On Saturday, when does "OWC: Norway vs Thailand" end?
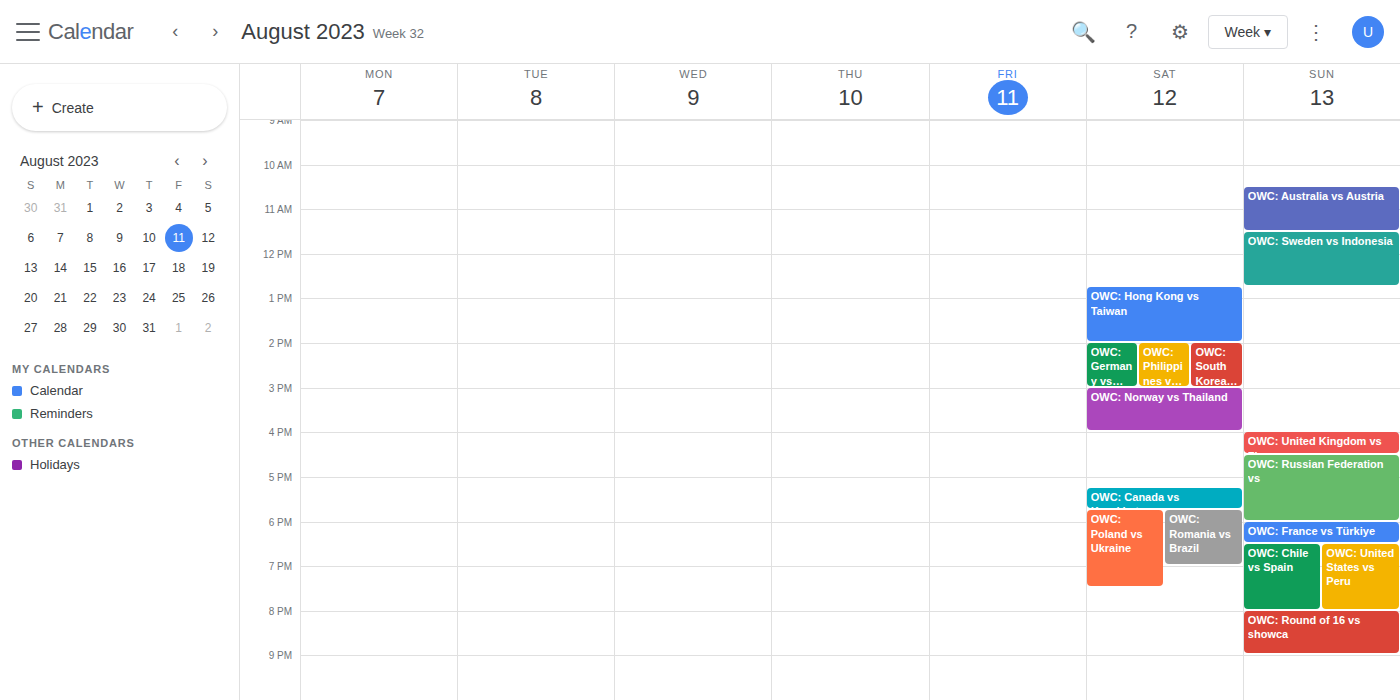
4:00 PM